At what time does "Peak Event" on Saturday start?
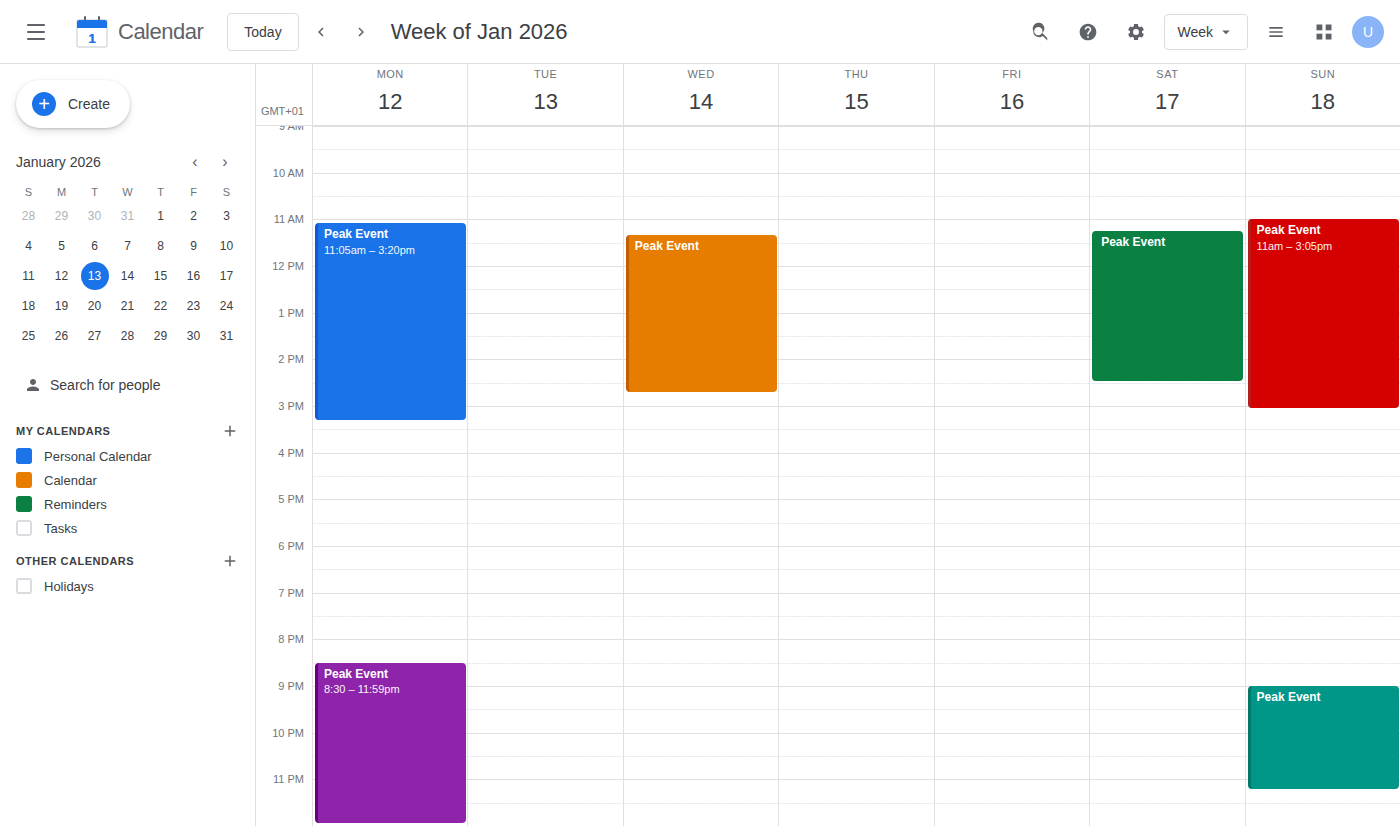
11:15 AM